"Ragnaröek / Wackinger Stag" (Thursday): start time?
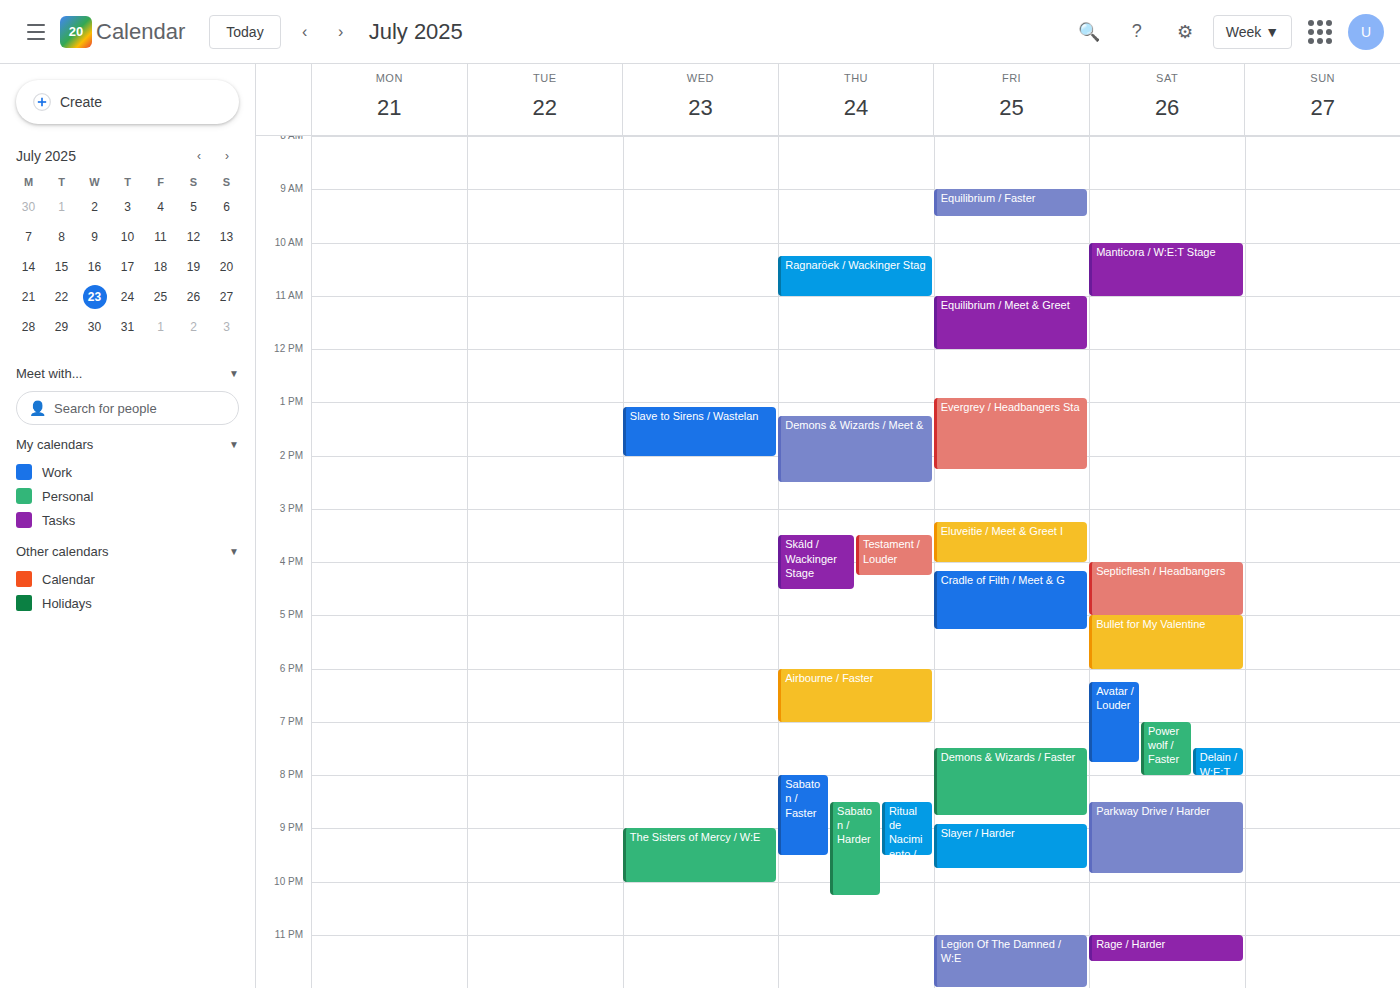
10:15 AM